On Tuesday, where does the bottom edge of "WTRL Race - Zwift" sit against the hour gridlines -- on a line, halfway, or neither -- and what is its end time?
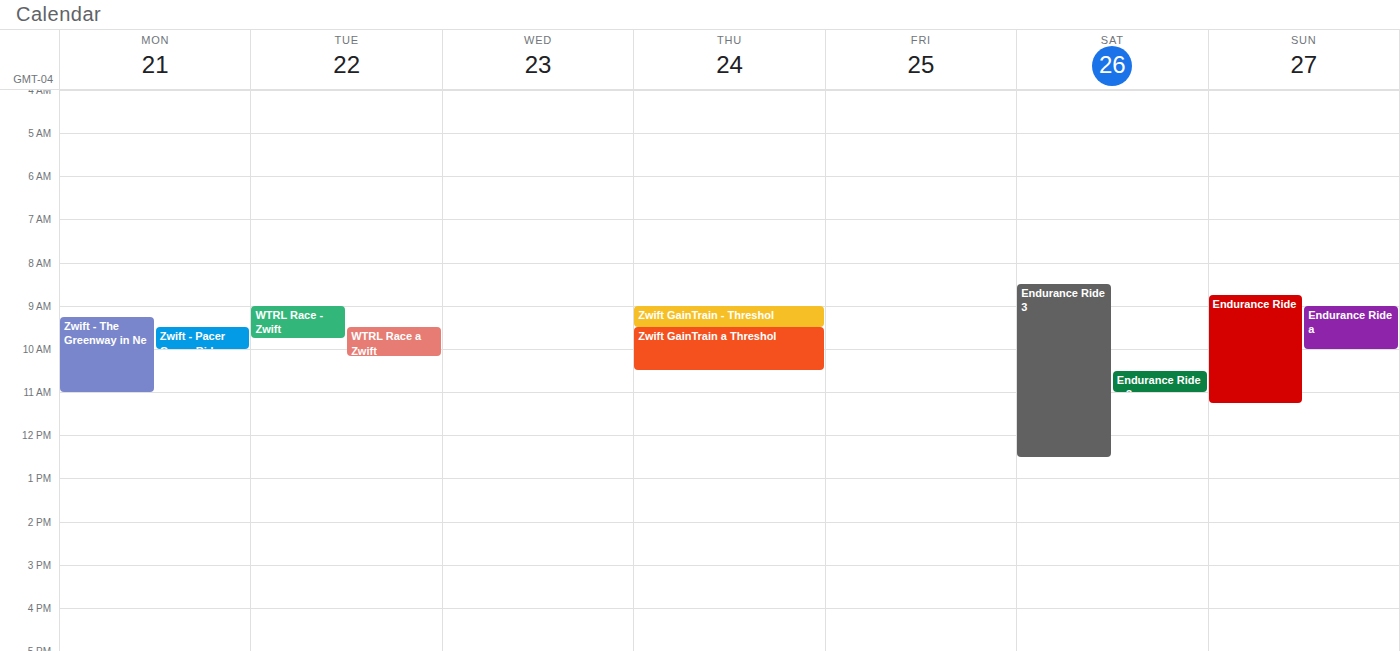
09:45 -- neither: three quarters of the way from the 09:00 line to the 10:00 line.